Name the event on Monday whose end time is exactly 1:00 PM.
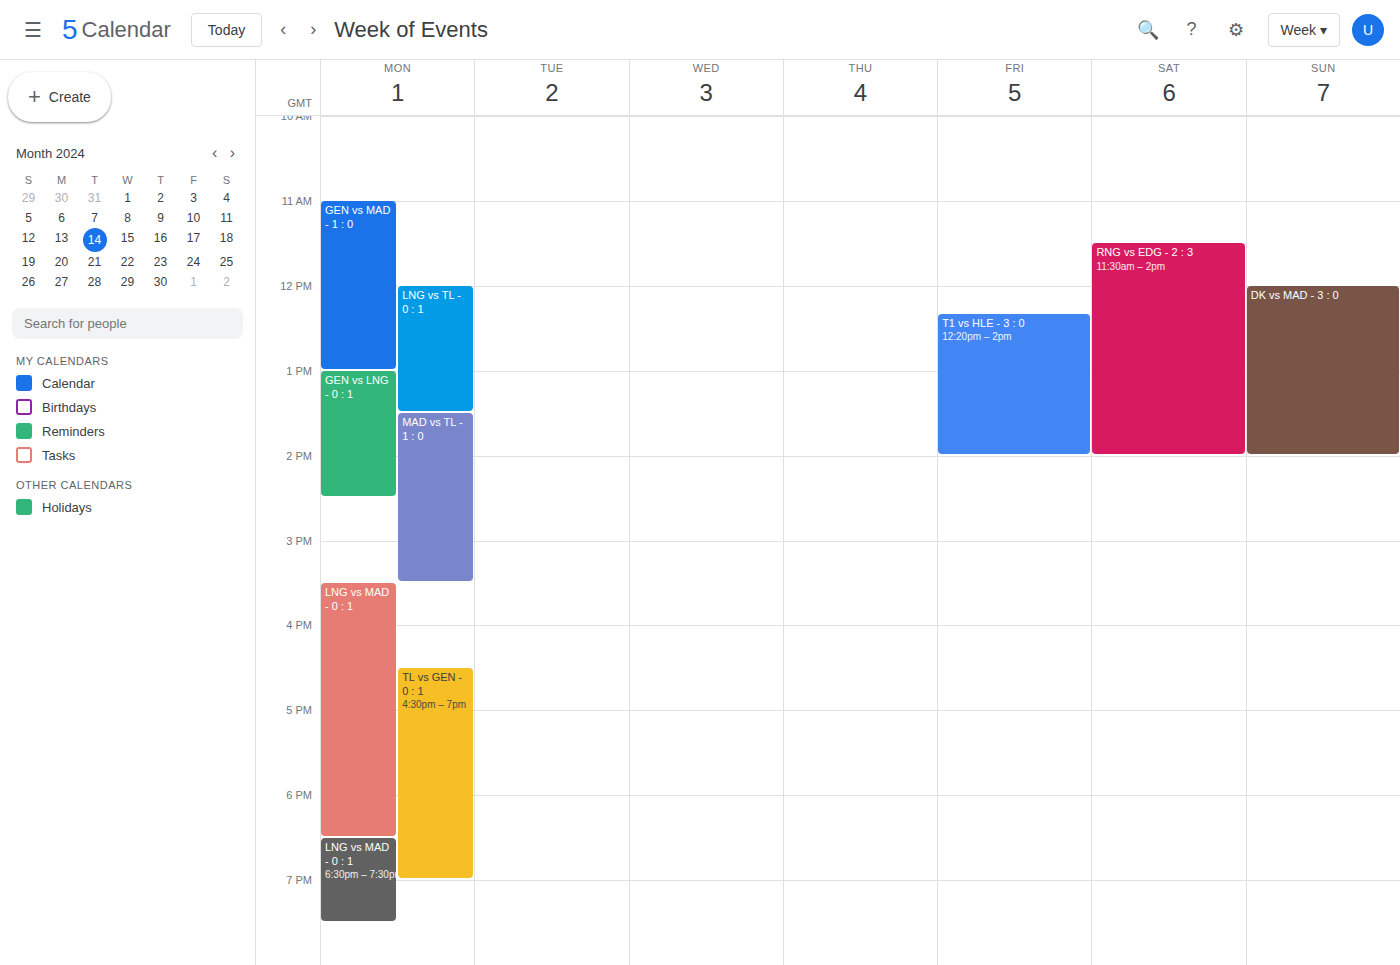
"GEN vs MAD - 1 : 0"